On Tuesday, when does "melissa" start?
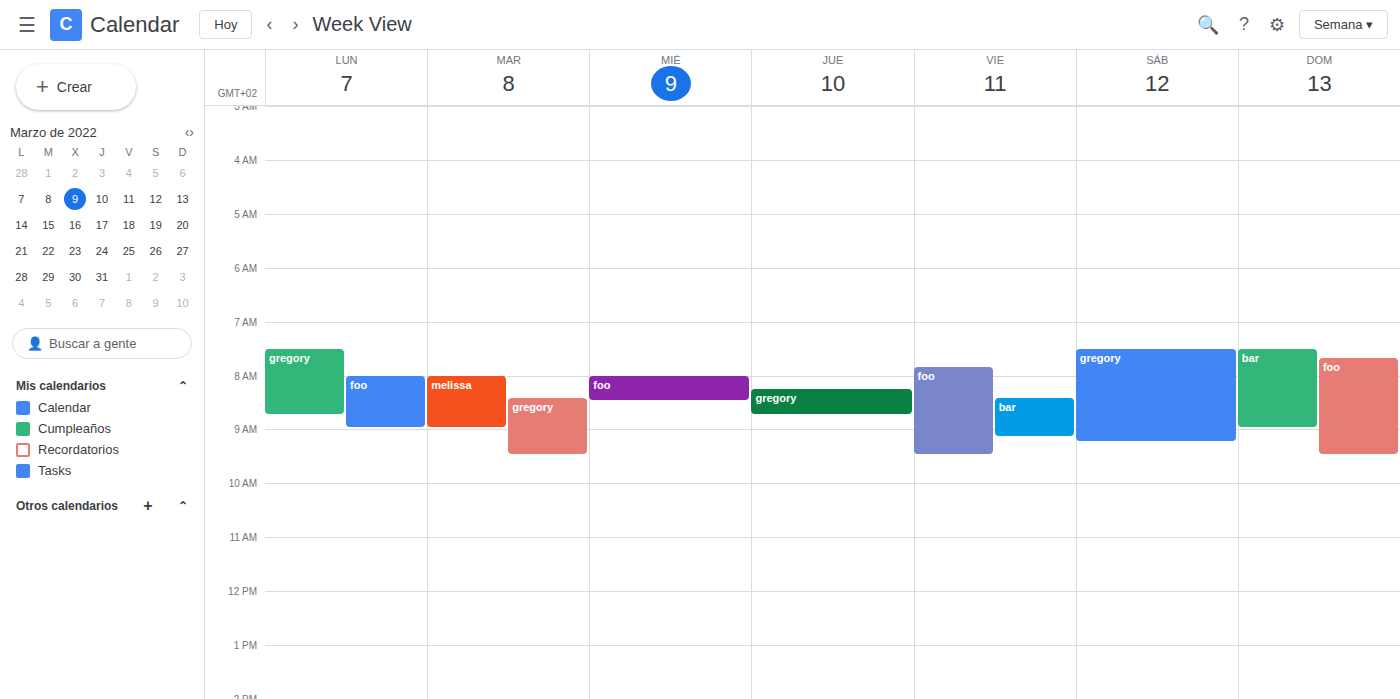
8:00 AM